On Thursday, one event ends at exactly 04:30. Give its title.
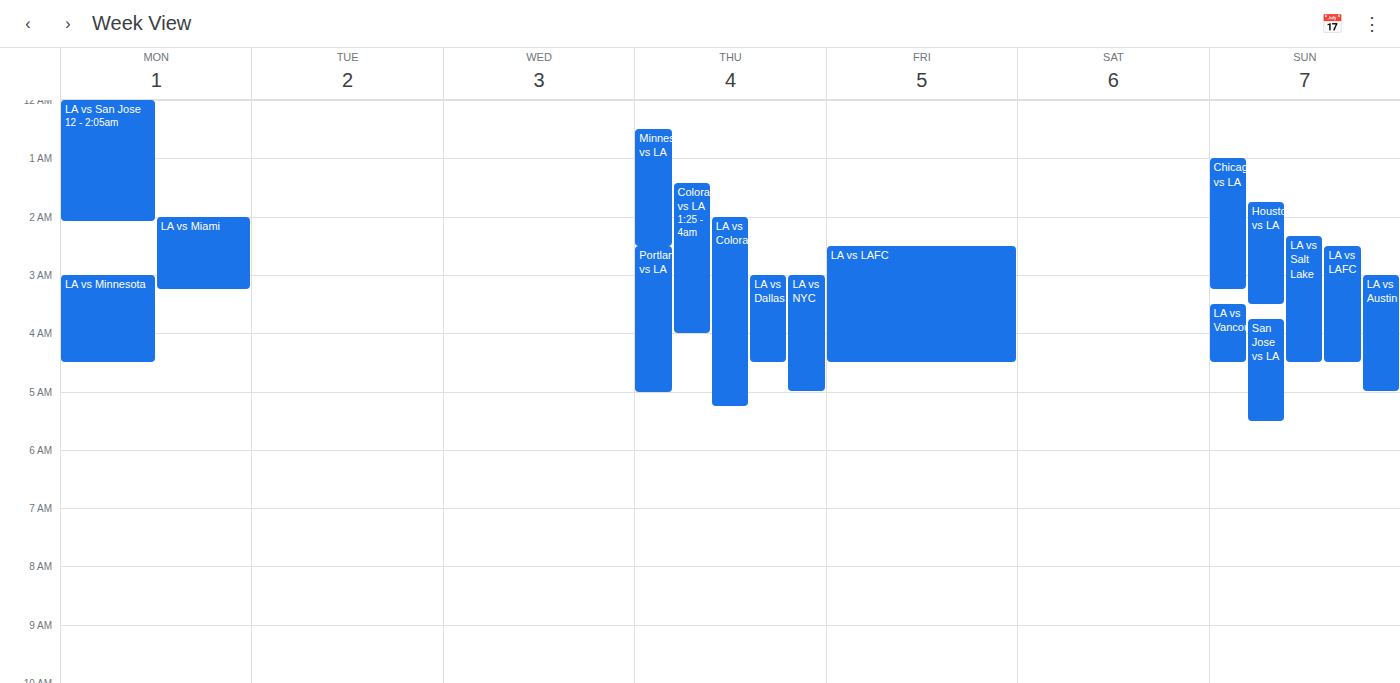
"LA vs Dallas"